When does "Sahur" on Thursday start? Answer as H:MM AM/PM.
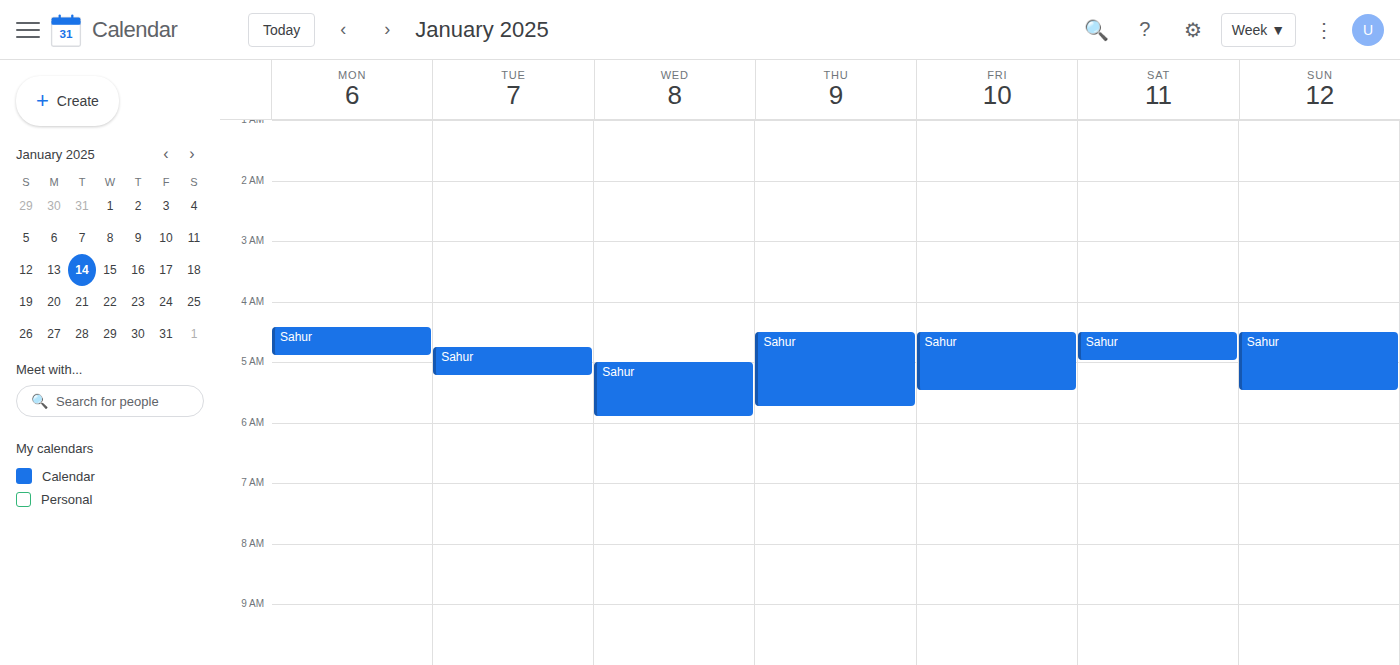
4:30 AM